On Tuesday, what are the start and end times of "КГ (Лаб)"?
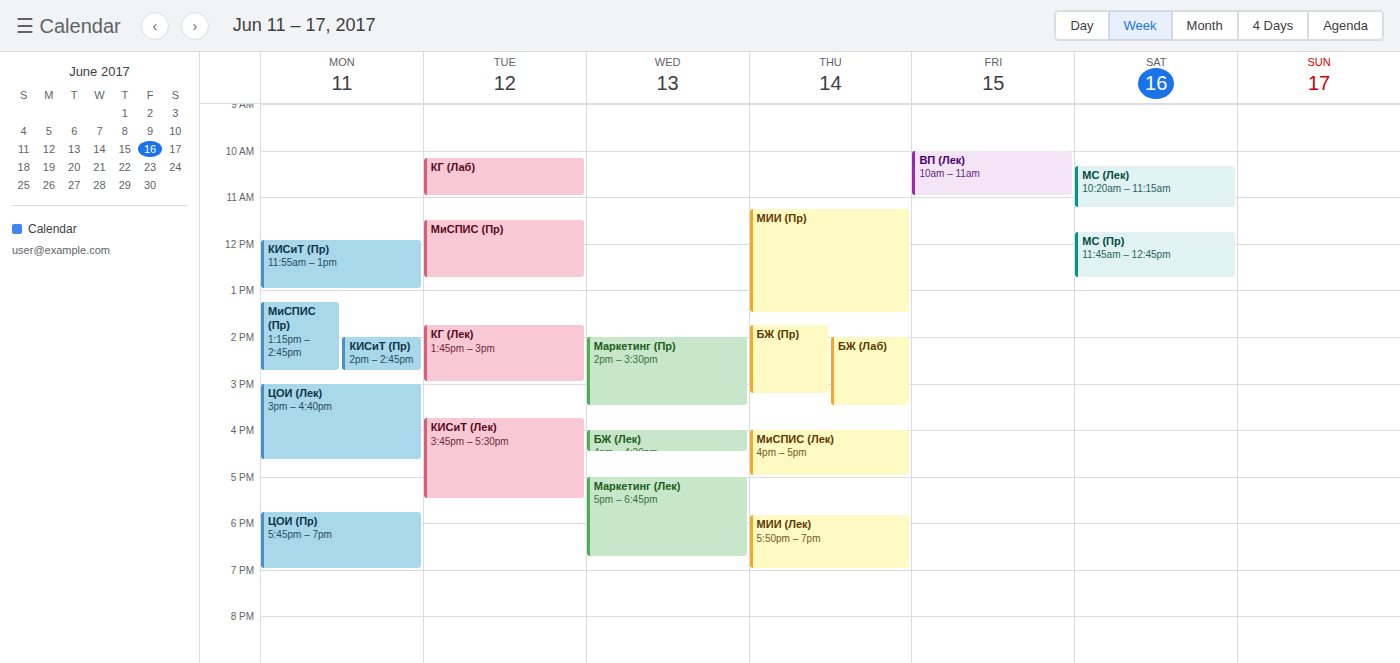
10:10 AM to 11:00 AM